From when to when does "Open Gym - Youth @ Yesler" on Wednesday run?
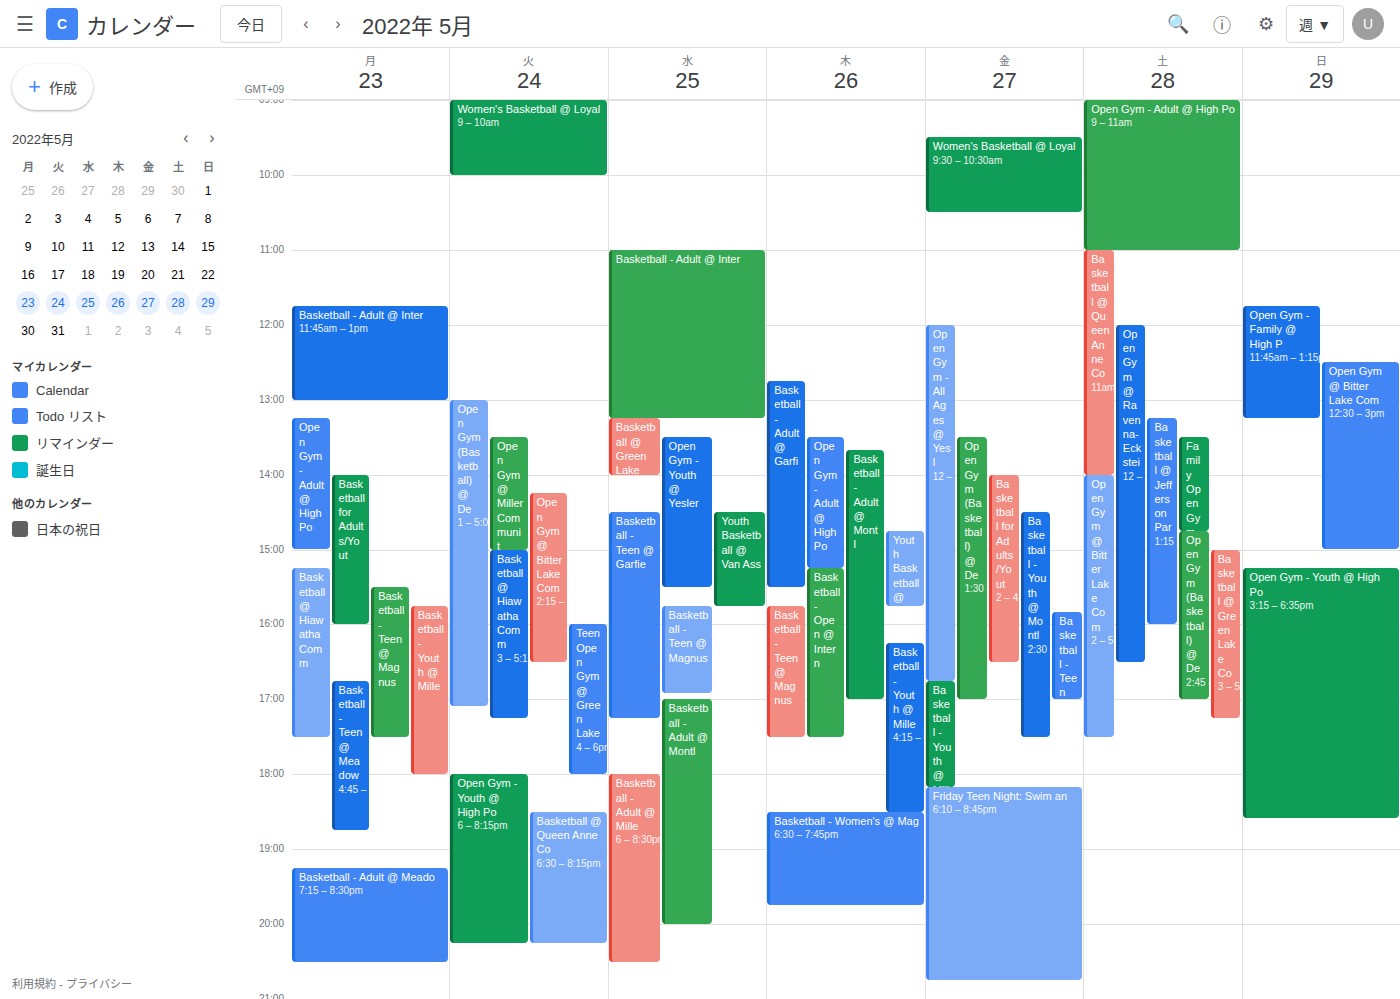
1:30 PM to 3:30 PM